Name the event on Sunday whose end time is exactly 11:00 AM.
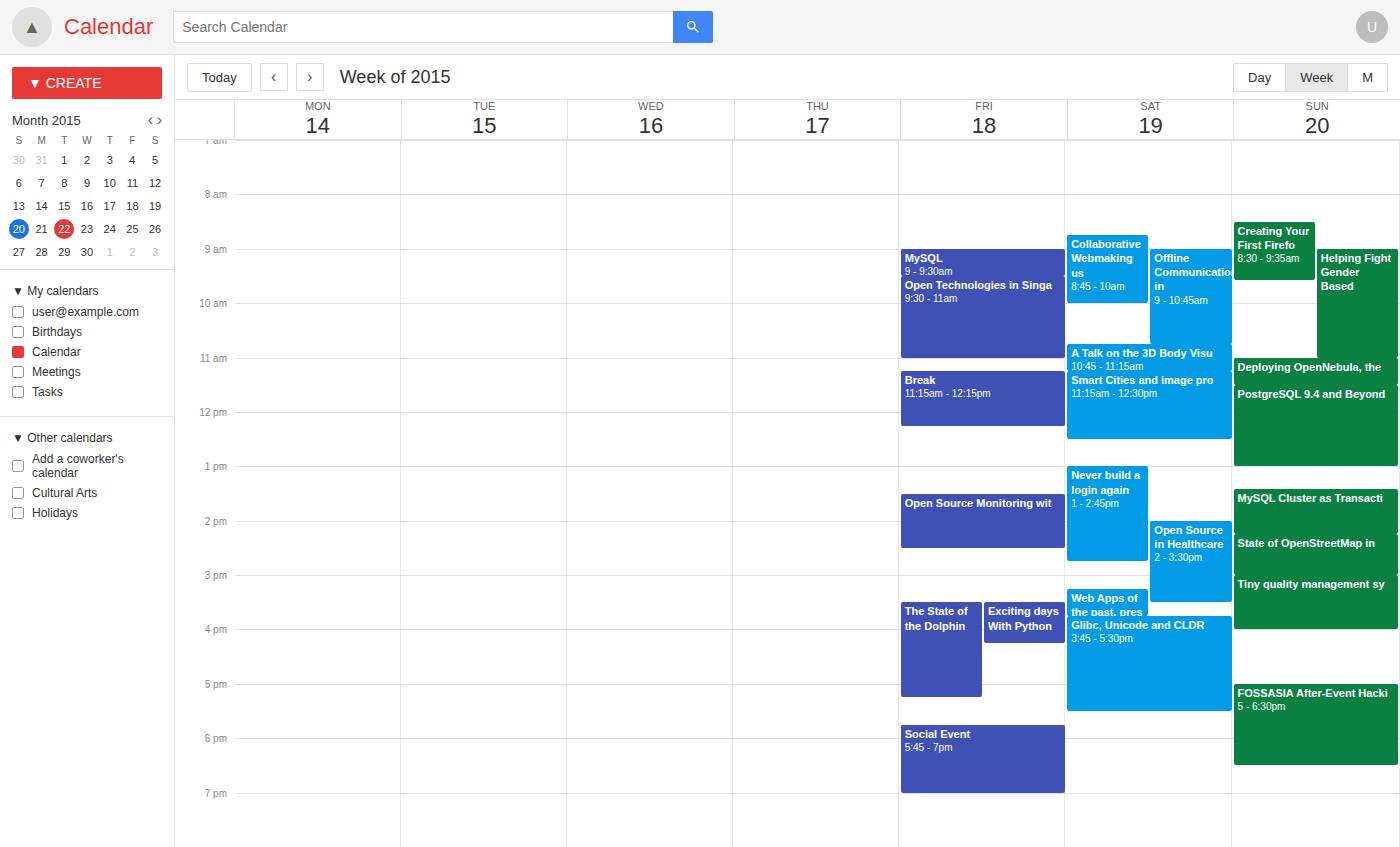
"Helping Fight Gender Based"